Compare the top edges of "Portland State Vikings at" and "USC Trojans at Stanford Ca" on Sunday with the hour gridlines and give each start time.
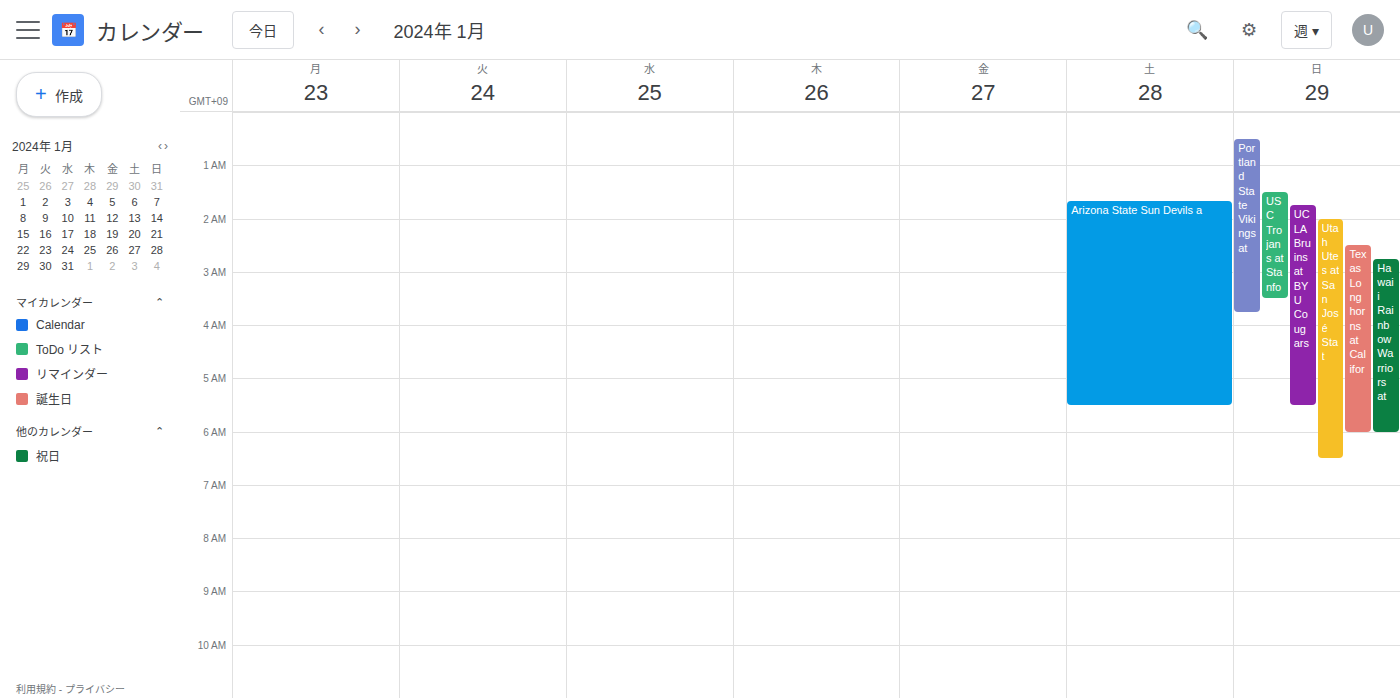
"Portland State Vikings at": 12:30 AM, halfway between the 12 AM and 1 AM lines. "USC Trojans at Stanford Ca": 1:30 AM, halfway between the 1 AM and 2 AM lines.